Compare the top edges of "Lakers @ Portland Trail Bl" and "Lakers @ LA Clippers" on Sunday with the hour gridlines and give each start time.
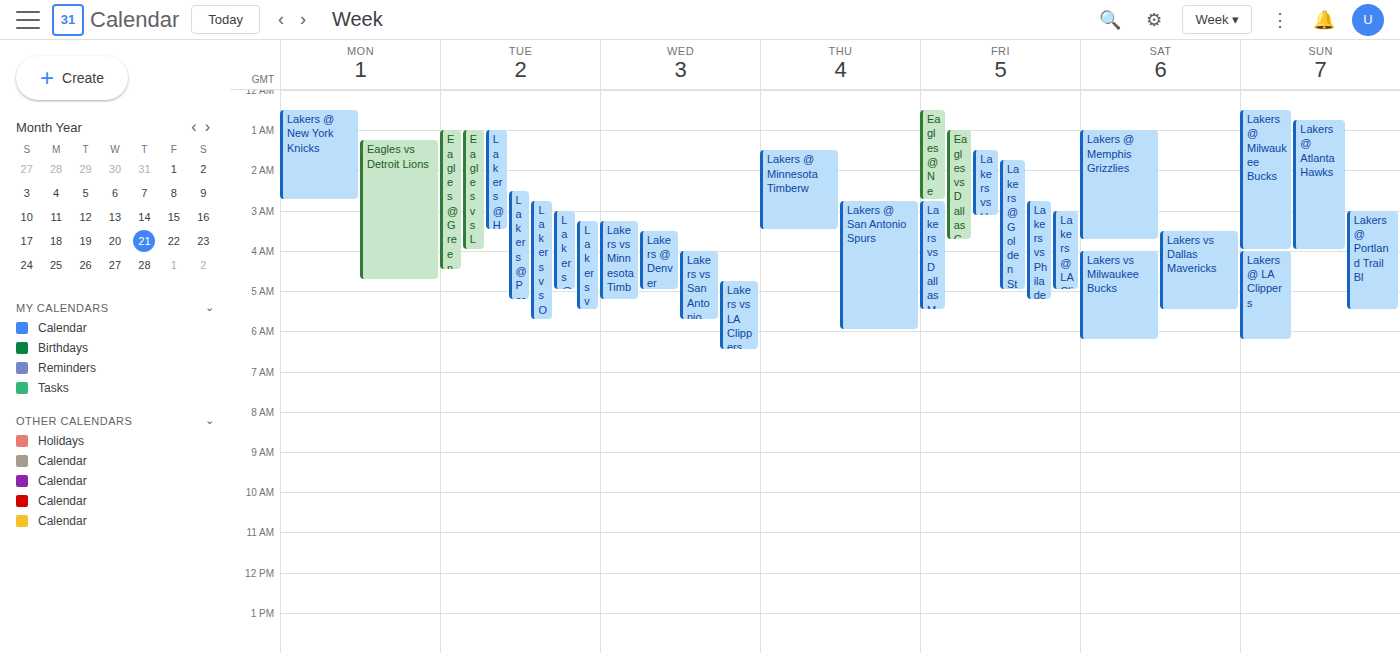
"Lakers @ Portland Trail Bl": 3:00 AM, exactly on the 3 AM line. "Lakers @ LA Clippers": 4:00 AM, exactly on the 4 AM line.